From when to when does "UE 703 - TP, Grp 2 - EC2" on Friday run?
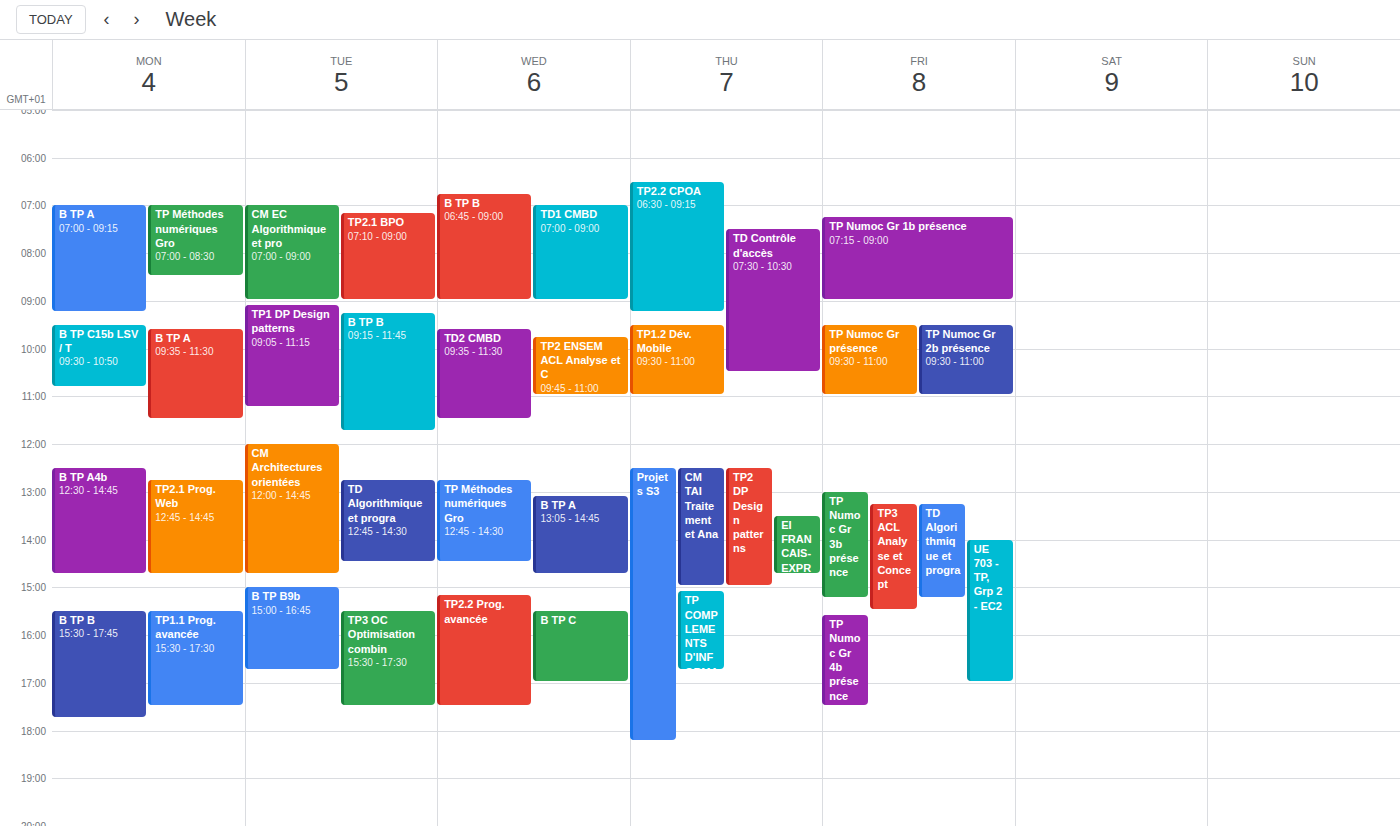
2:00 PM to 5:00 PM